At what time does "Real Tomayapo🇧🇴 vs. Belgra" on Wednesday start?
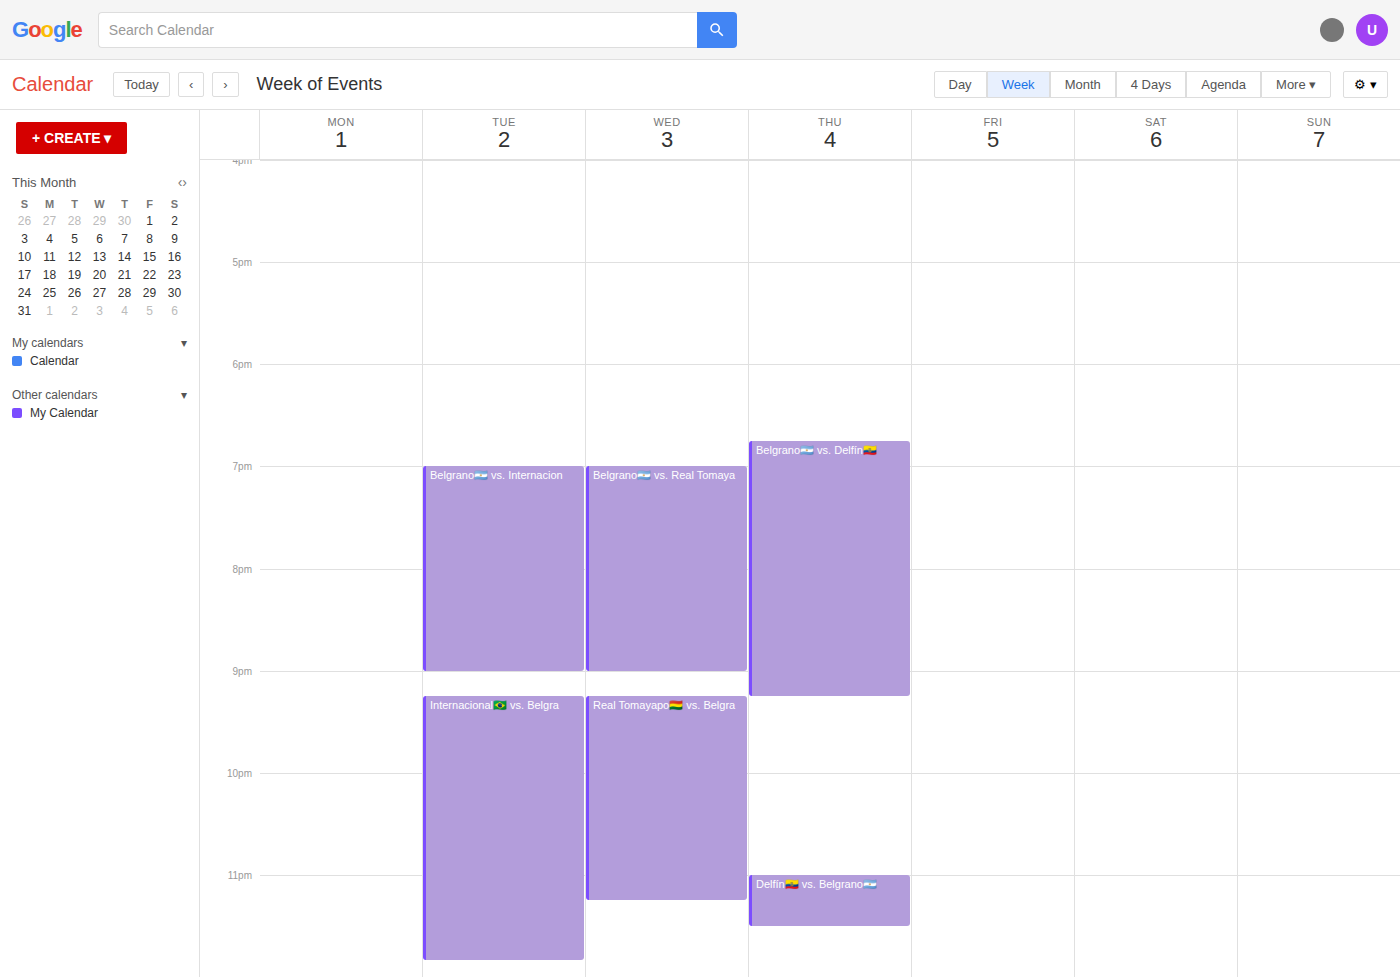
9:15 PM